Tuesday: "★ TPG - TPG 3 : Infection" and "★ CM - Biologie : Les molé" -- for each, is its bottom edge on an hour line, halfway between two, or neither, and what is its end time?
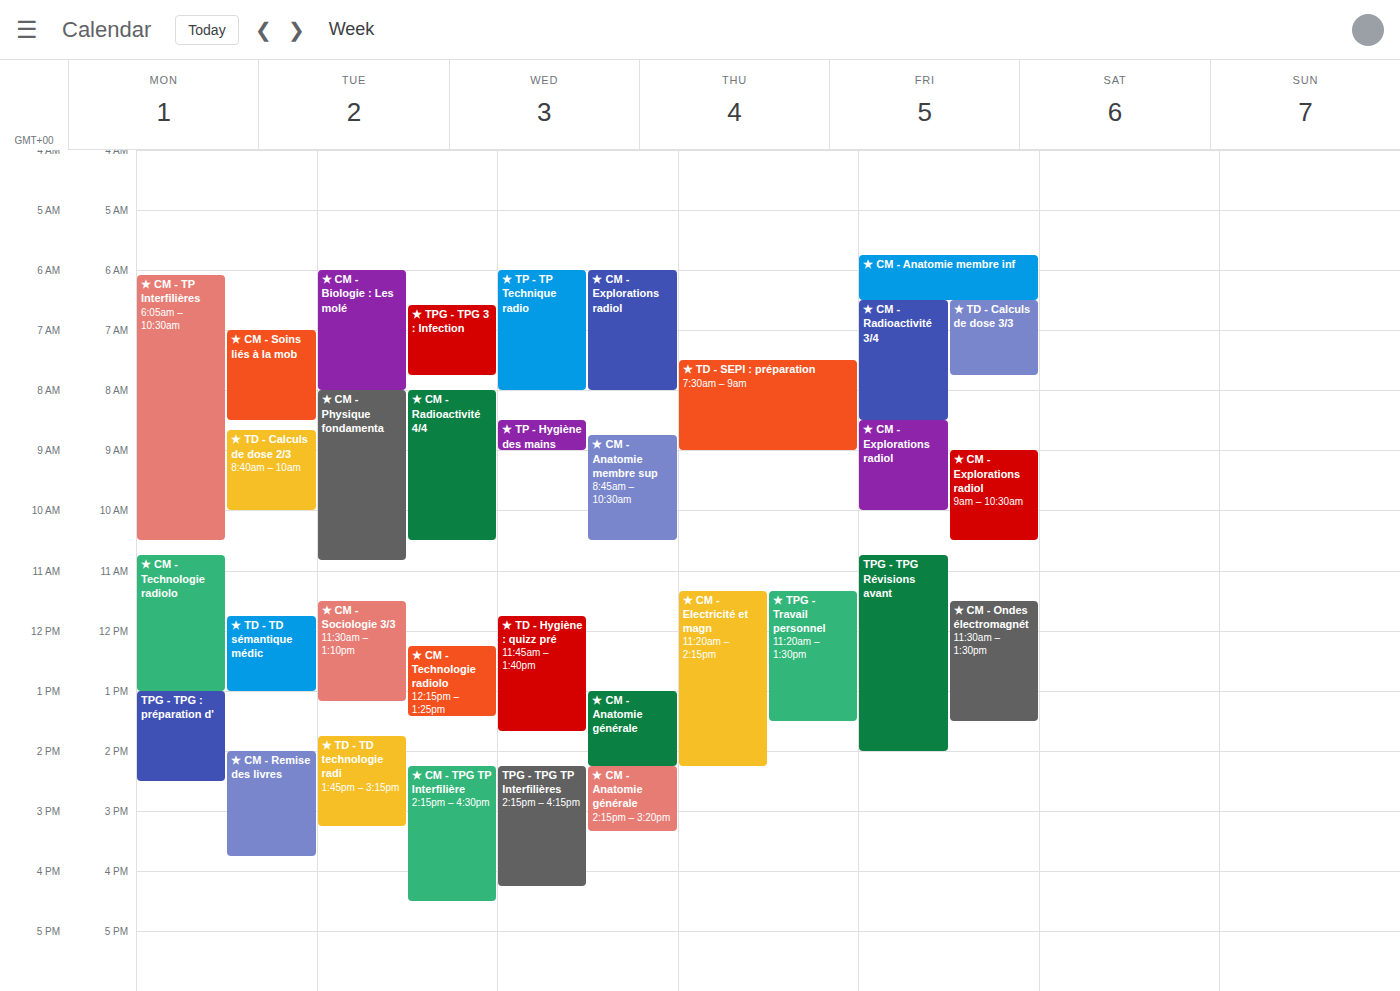
"★ TPG - TPG 3 : Infection": 7:45 AM, neither: three quarters of the way from the 7 AM line to the 8 AM line. "★ CM - Biologie : Les molé": 8:00 AM, exactly on the 8 AM line.